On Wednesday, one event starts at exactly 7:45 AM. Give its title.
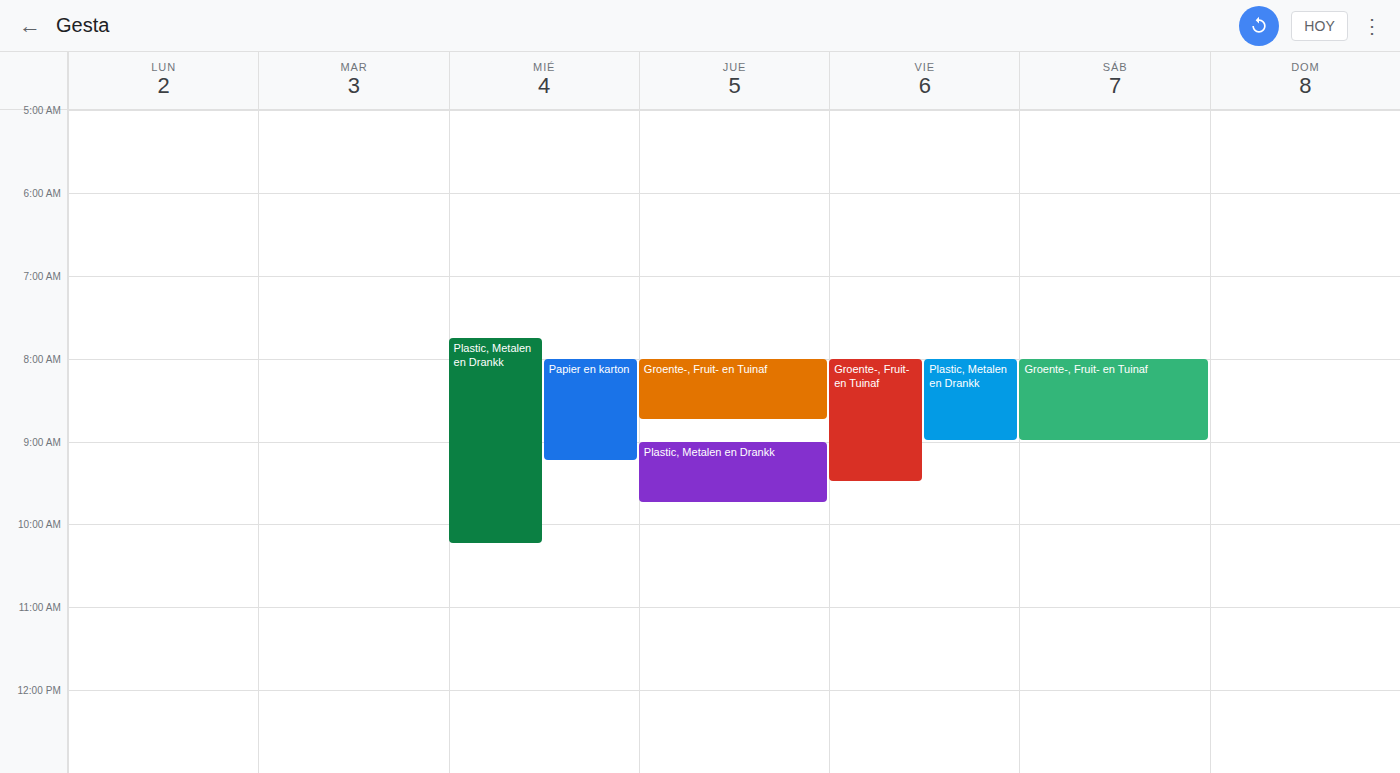
"Plastic, Metalen en Drankk"